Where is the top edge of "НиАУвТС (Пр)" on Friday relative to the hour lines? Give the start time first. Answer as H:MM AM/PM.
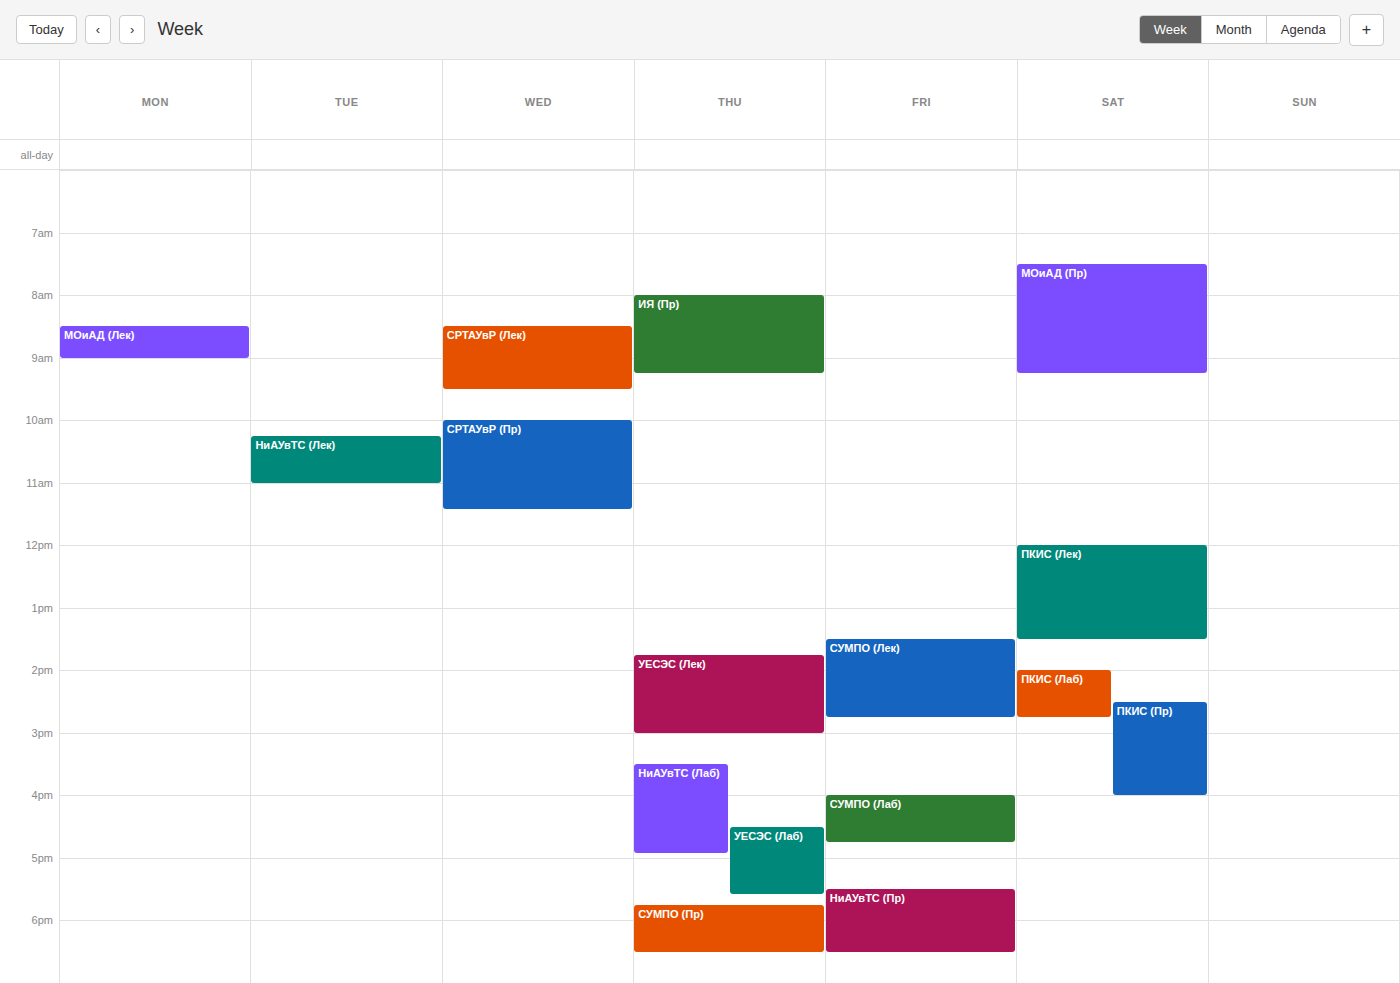
5:30 PM -- halfway between the 5 PM and 6 PM lines.